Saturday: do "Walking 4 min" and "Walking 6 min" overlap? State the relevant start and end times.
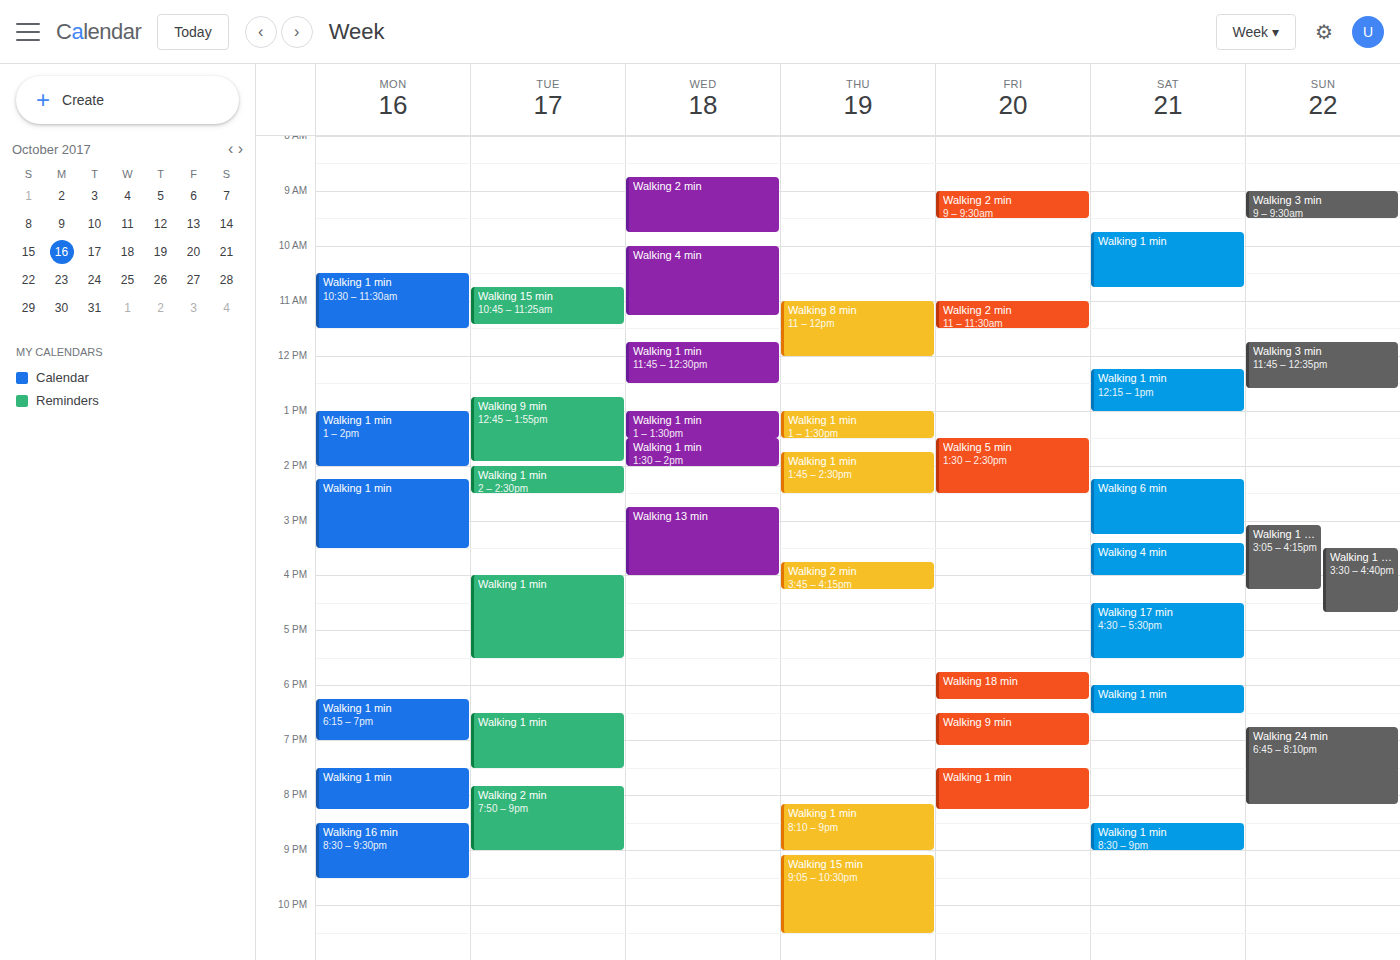
"Walking 6 min" ends at 3:15 PM and "Walking 4 min" starts at 3:25 PM -- no overlap.